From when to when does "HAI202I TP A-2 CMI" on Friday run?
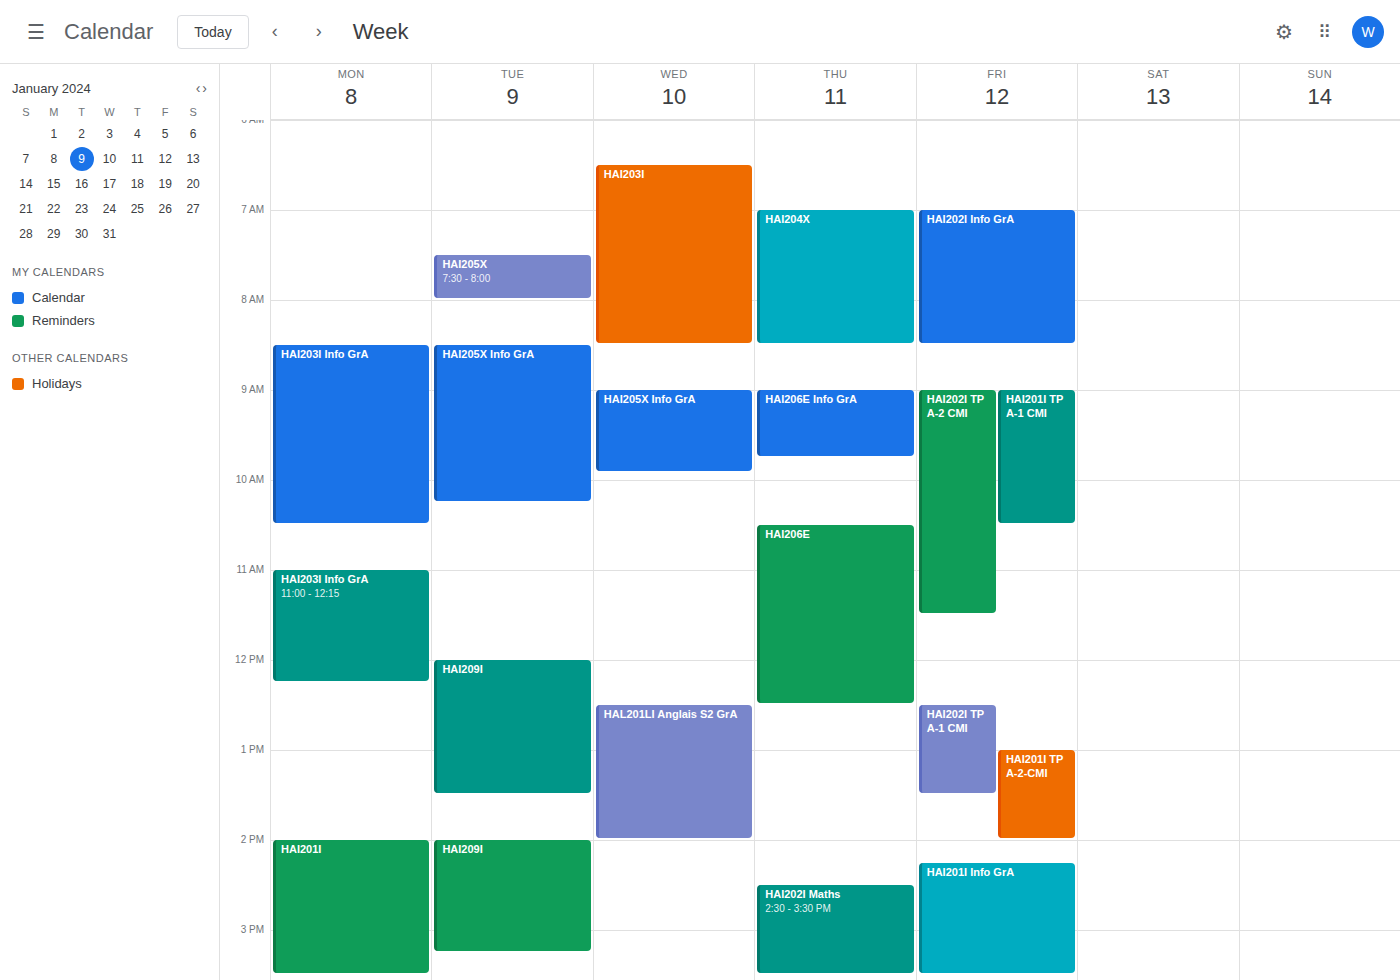
9:00 AM to 11:30 AM